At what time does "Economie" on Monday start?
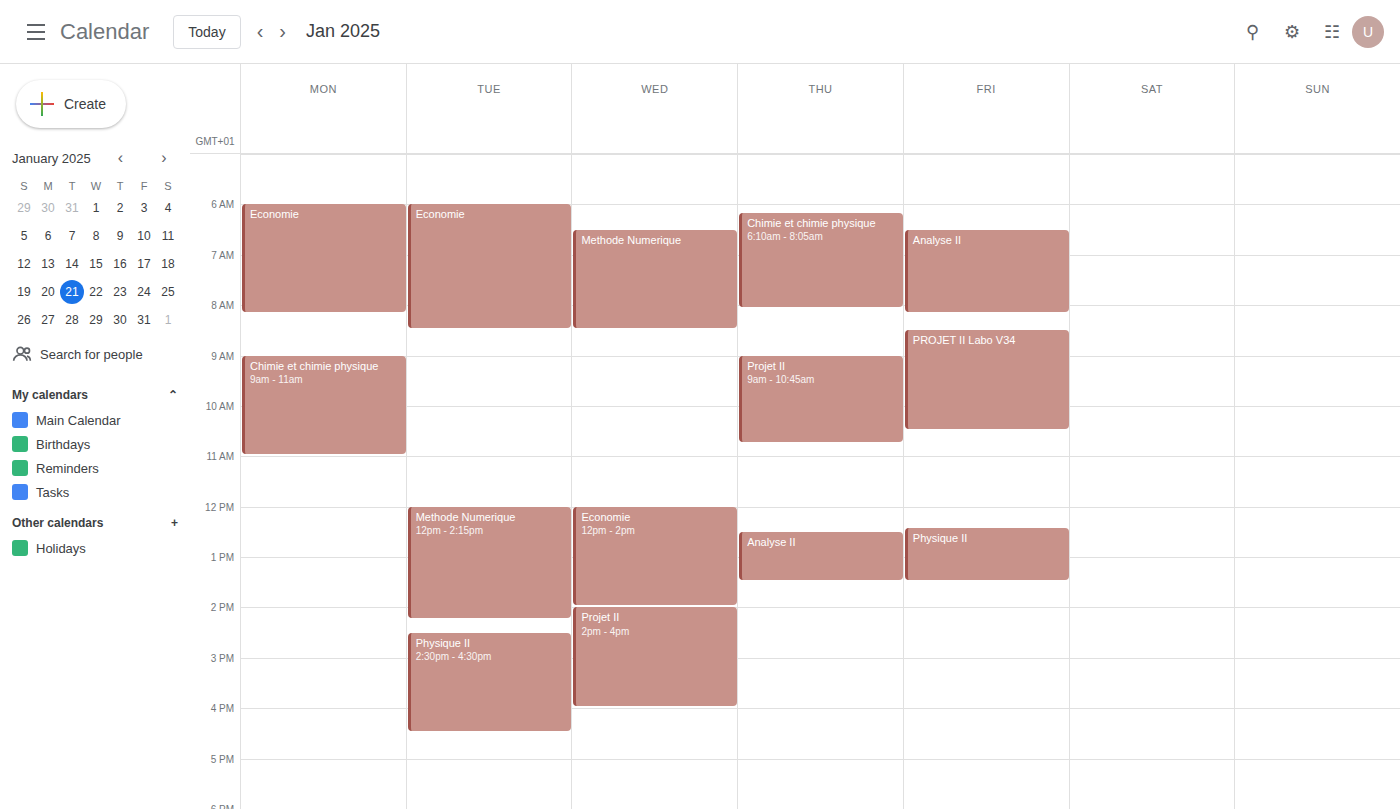
06:00